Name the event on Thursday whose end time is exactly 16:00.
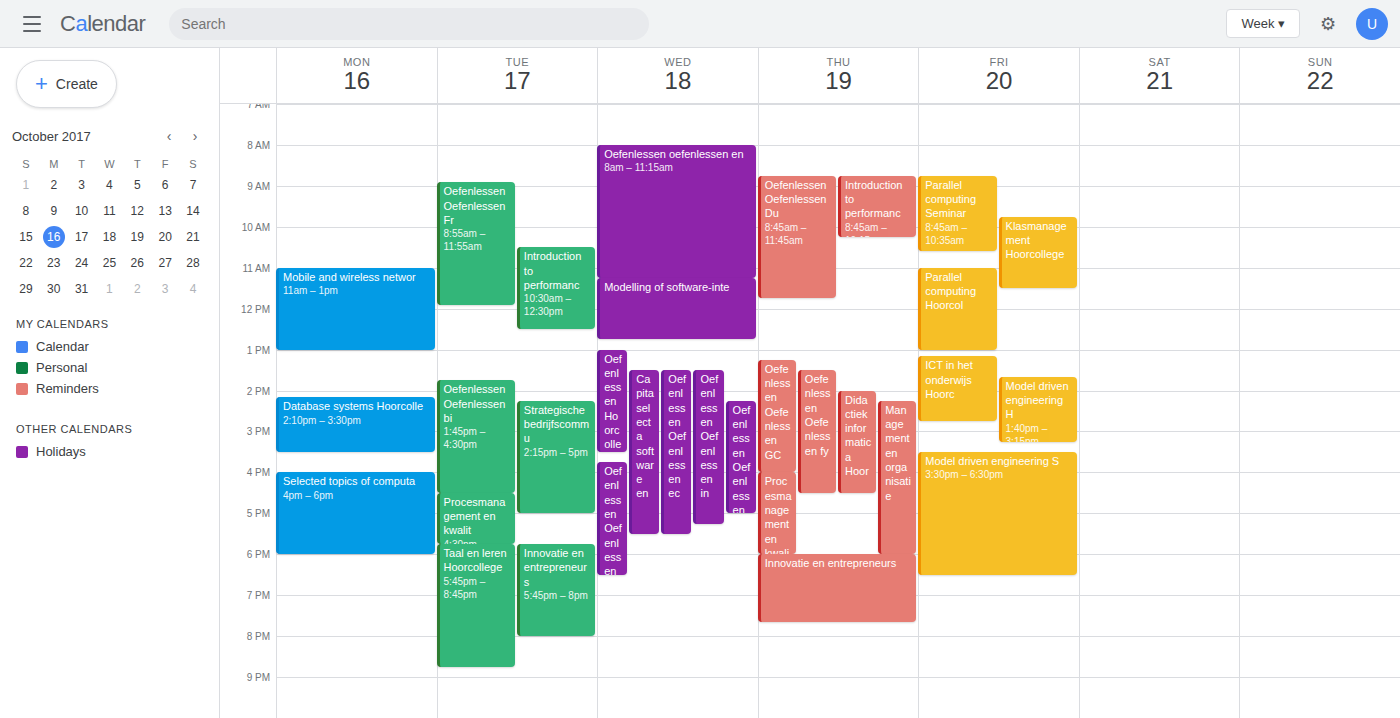
"Oefenlessen Oefenlessen GC"